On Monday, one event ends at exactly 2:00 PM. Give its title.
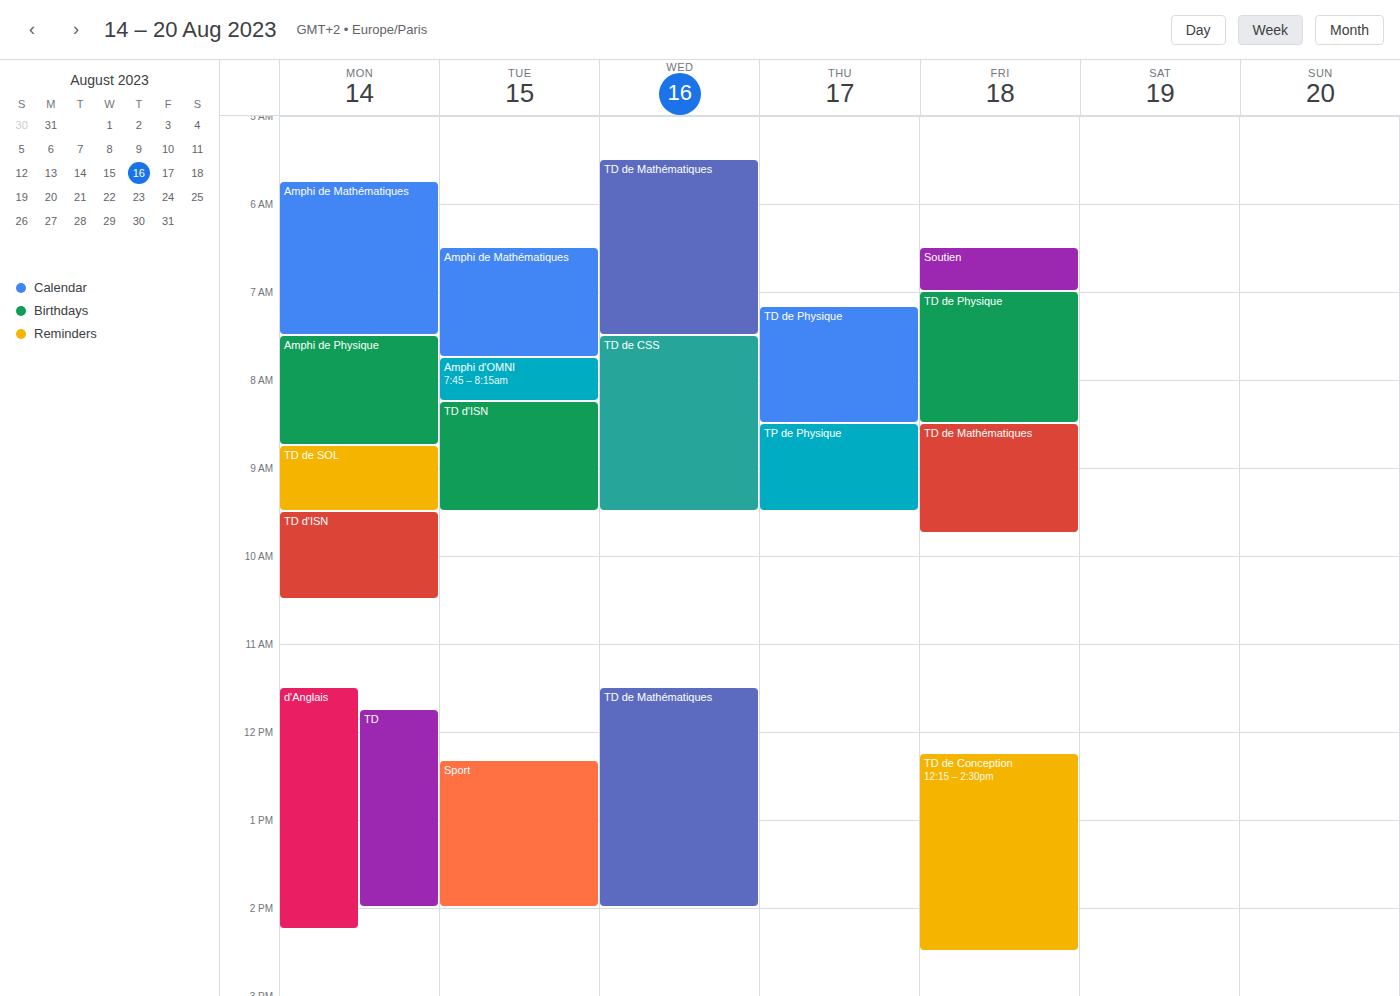
"TD"